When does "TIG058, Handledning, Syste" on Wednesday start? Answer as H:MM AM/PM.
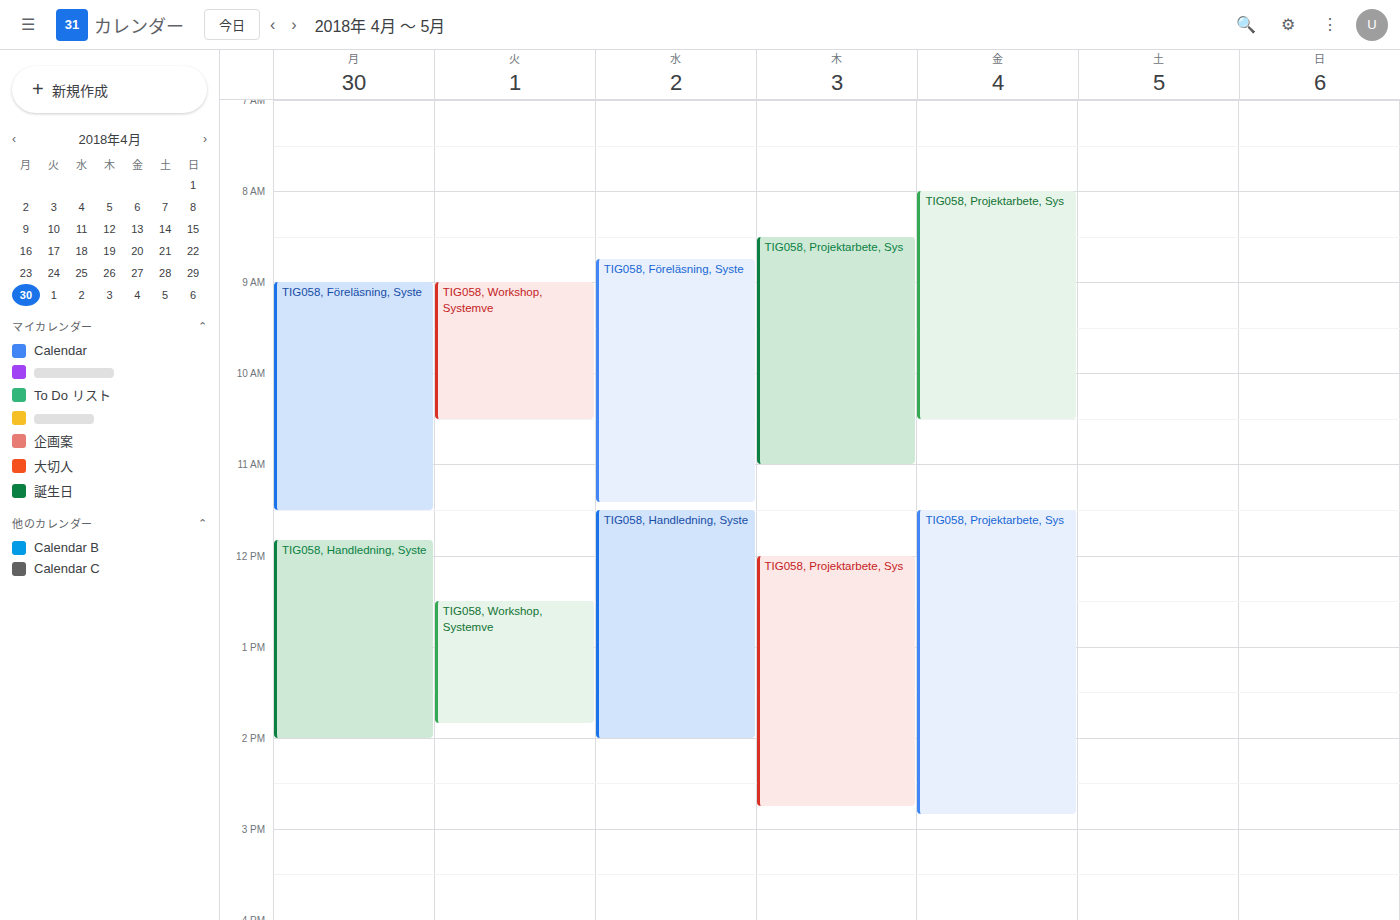
11:30 AM